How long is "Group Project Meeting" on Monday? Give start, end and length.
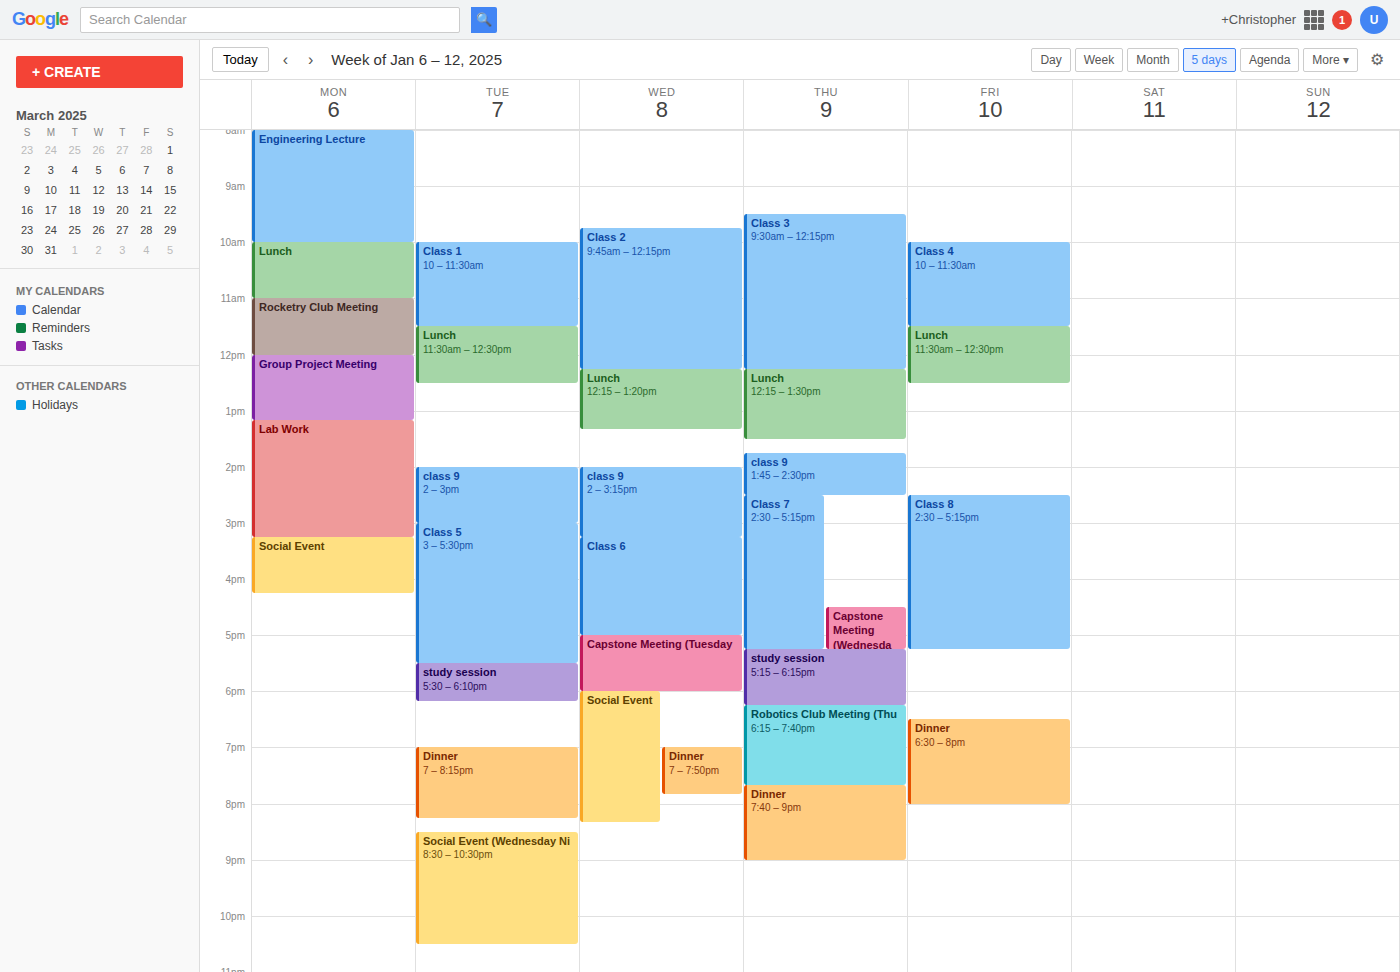
12:00 PM to 1:10 PM, 1 hour 10 minutes